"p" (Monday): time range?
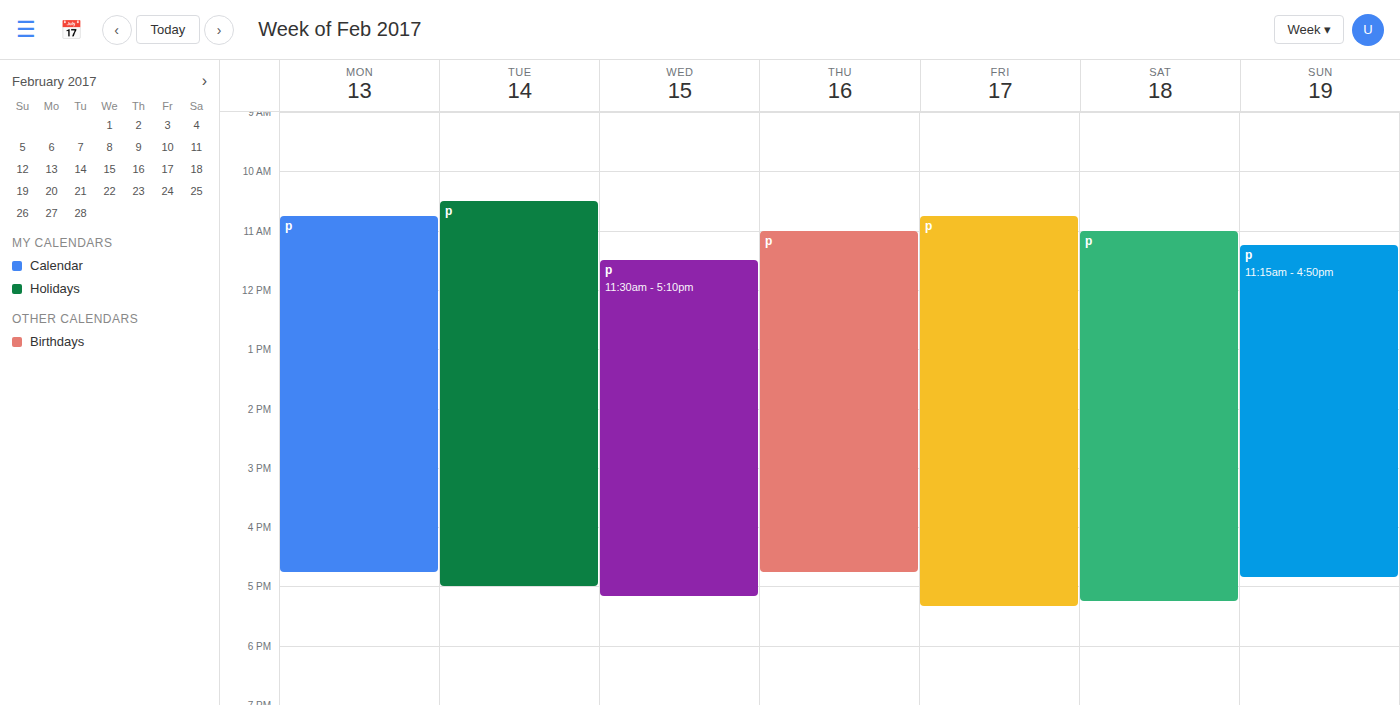
10:45 AM to 4:45 PM